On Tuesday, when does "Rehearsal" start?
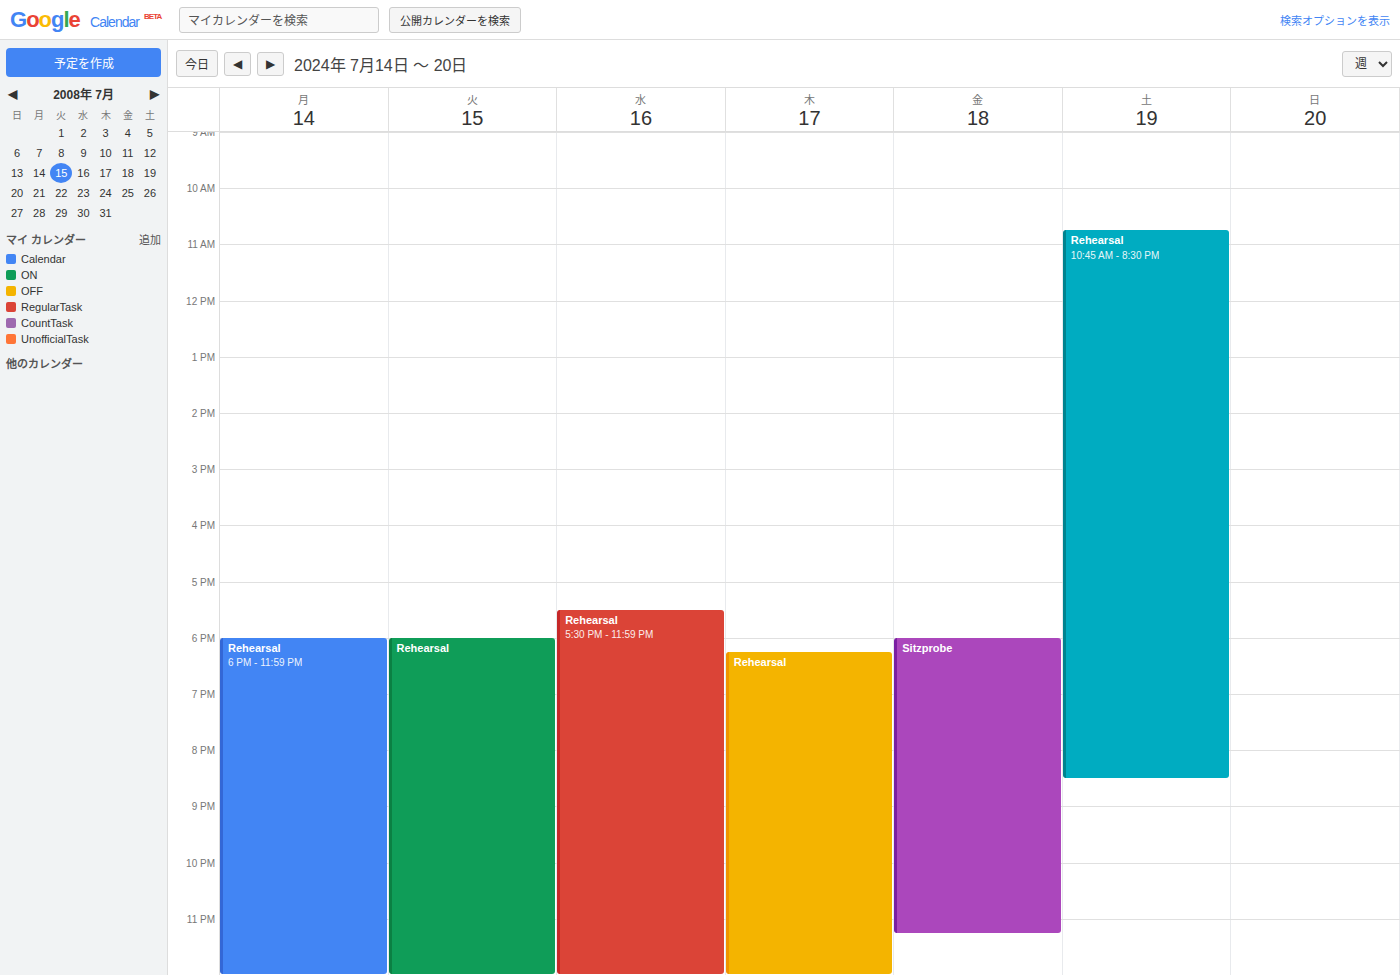
6:00 PM